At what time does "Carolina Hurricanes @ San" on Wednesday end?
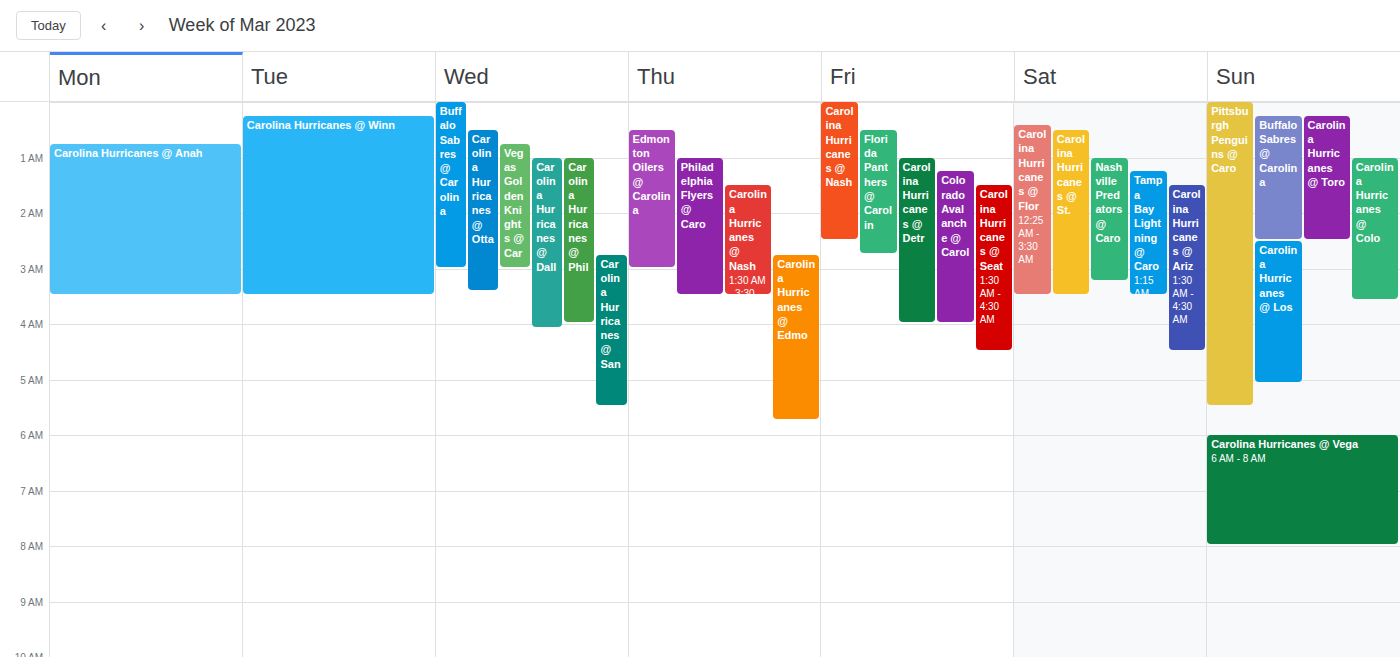
5:30 AM